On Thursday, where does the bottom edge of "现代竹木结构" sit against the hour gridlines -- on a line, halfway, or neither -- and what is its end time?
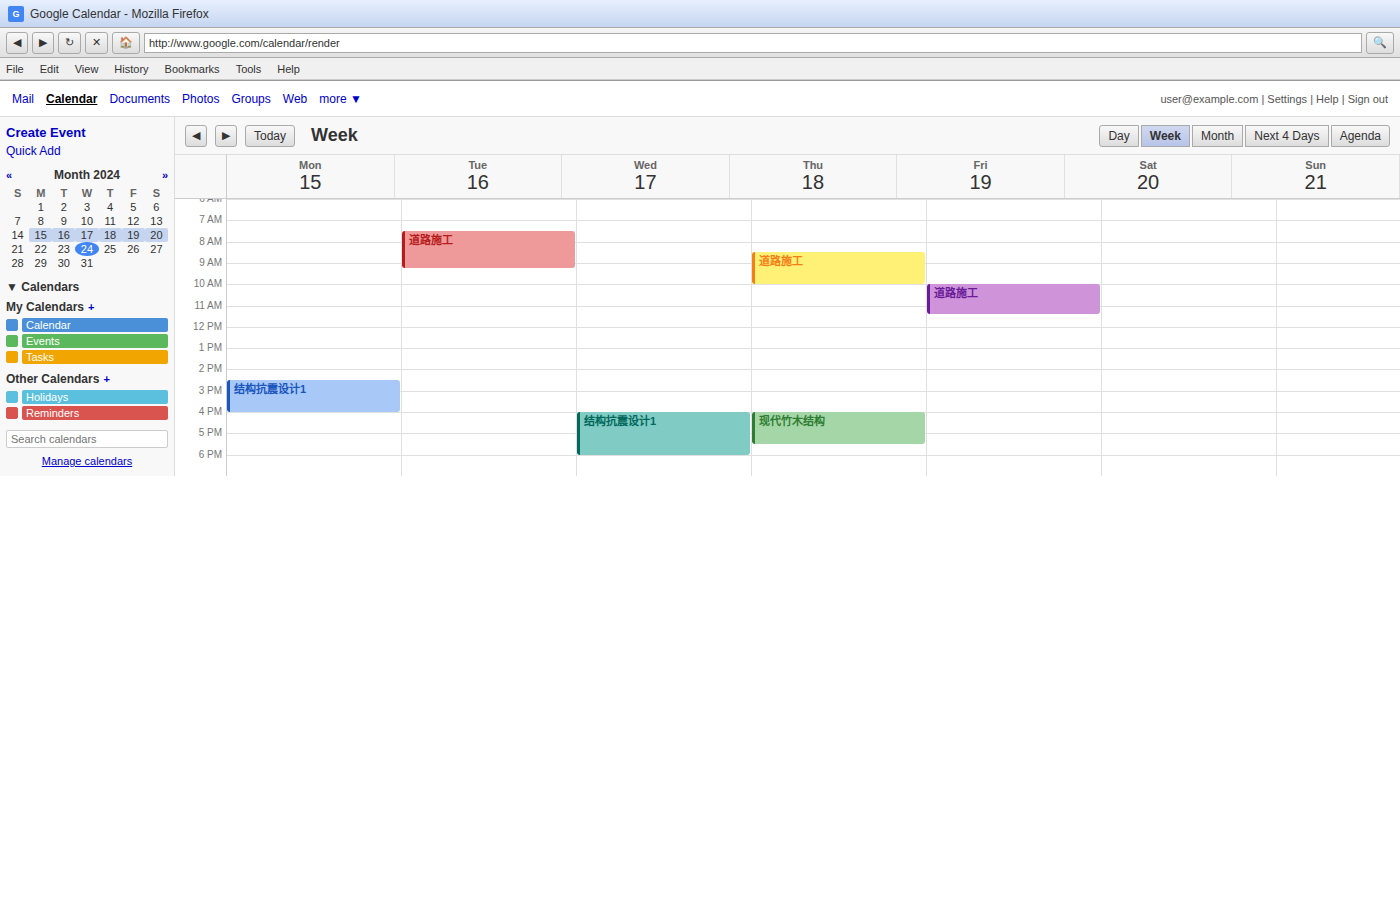
5:30 PM -- halfway between the 5 PM and 6 PM lines.